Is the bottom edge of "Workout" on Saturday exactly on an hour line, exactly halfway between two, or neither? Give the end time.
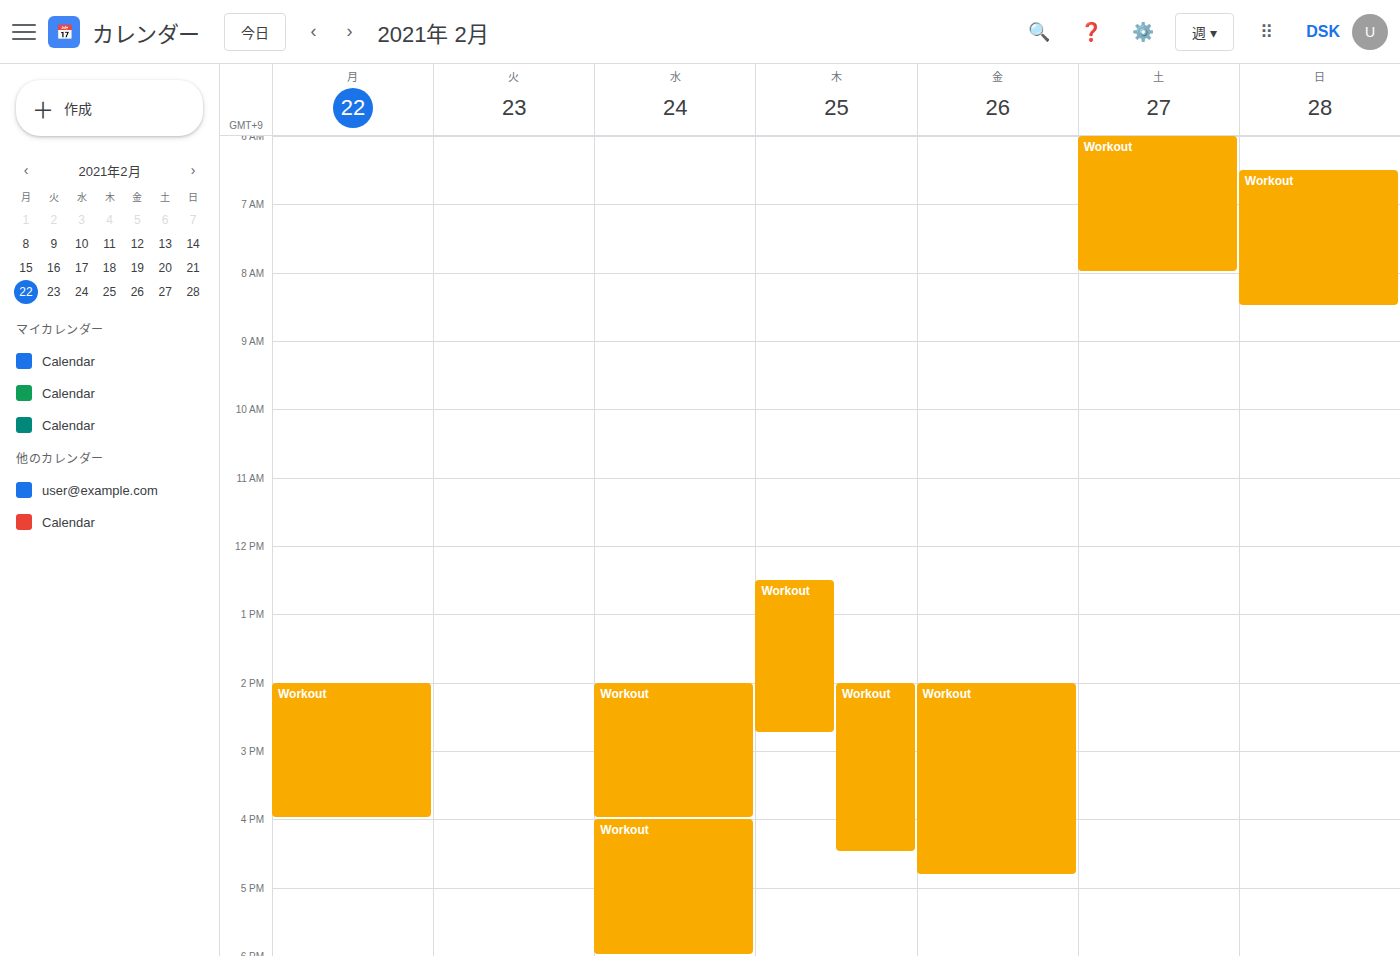
8:00 AM -- exactly on the 8 AM line.